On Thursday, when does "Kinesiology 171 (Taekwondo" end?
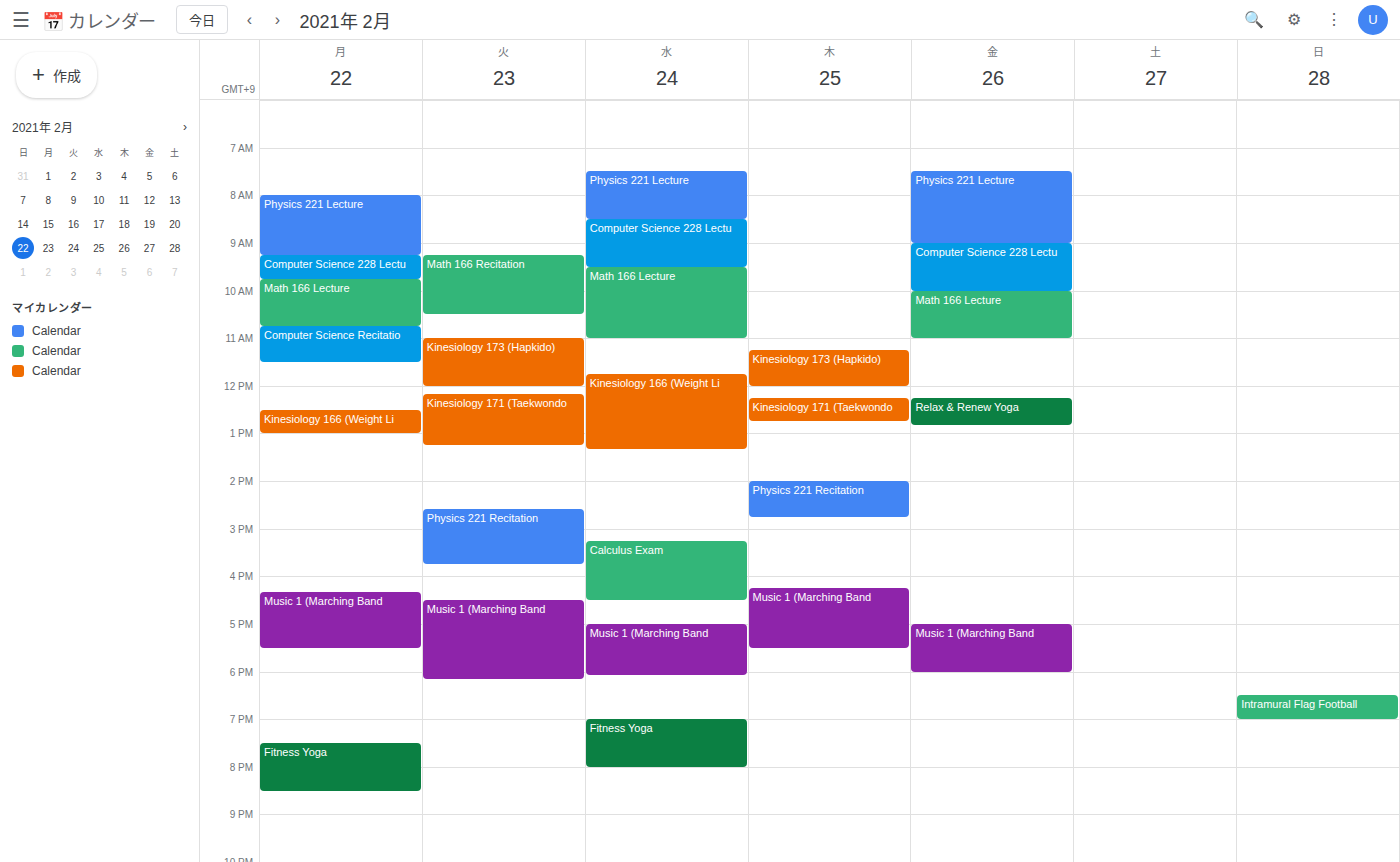
12:45 PM